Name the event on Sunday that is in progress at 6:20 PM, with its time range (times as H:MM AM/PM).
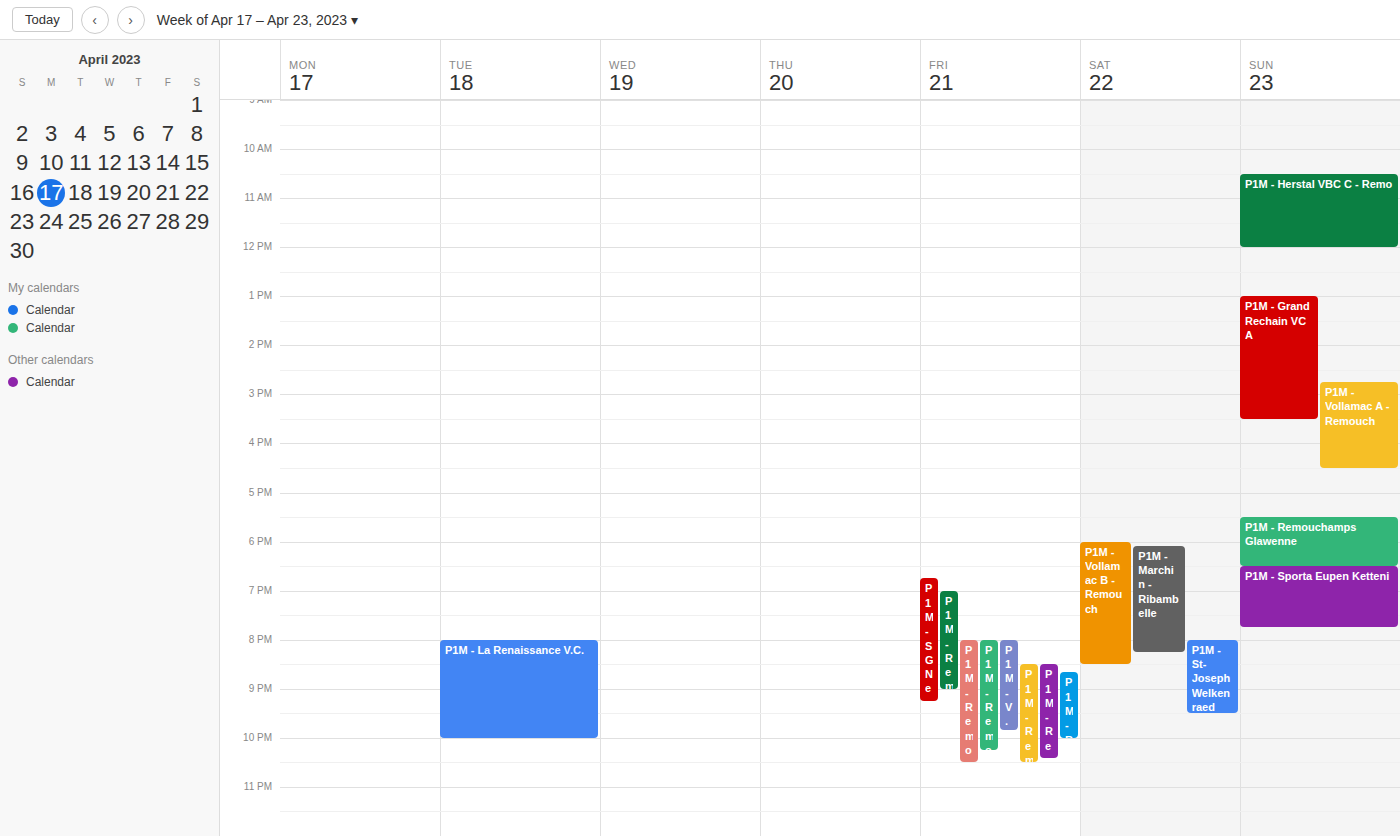
"P1M - Remouchamps Glawenne", 5:30 PM to 6:30 PM